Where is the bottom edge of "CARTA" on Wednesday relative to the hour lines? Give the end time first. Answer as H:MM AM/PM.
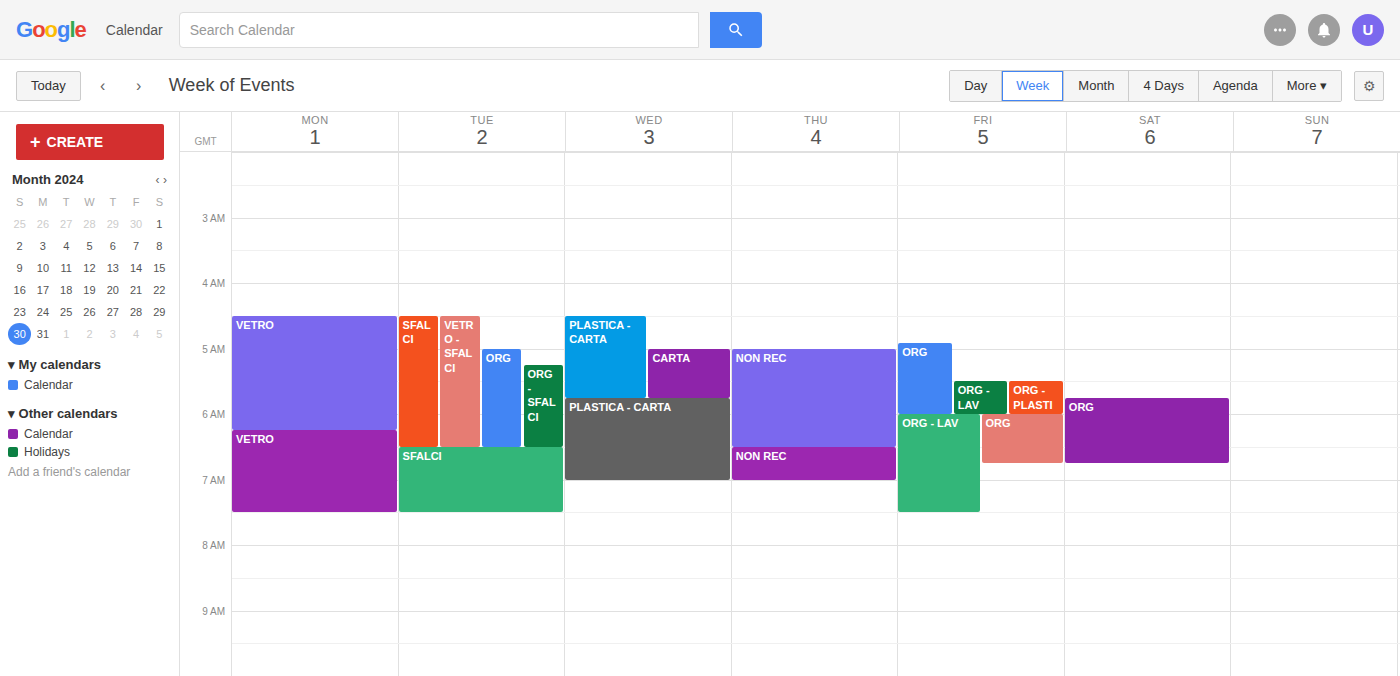
5:45 AM -- neither: three quarters of the way from the 5 AM line to the 6 AM line.